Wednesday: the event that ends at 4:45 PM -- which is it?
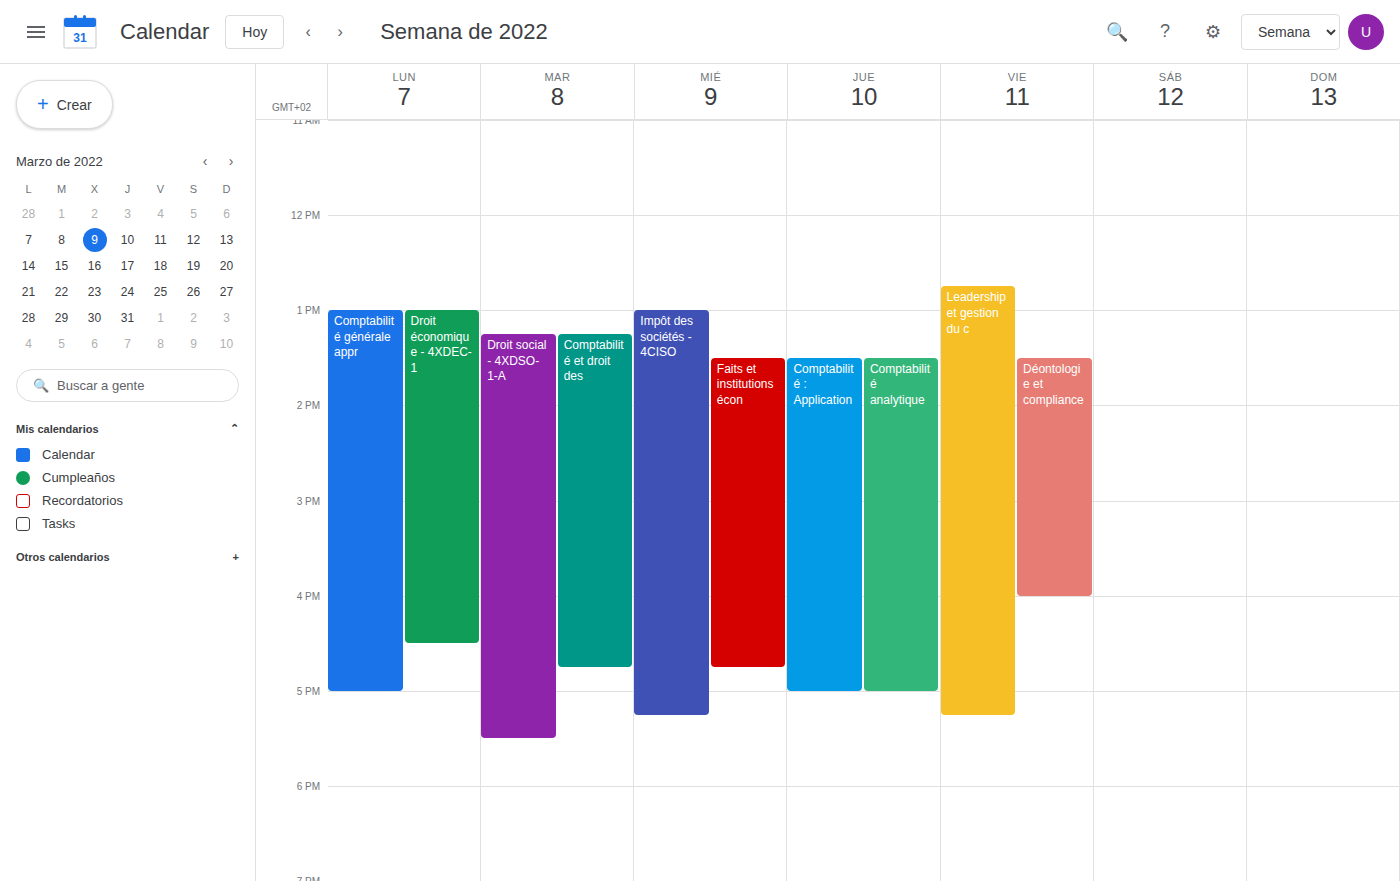
"Faits et institutions écon"